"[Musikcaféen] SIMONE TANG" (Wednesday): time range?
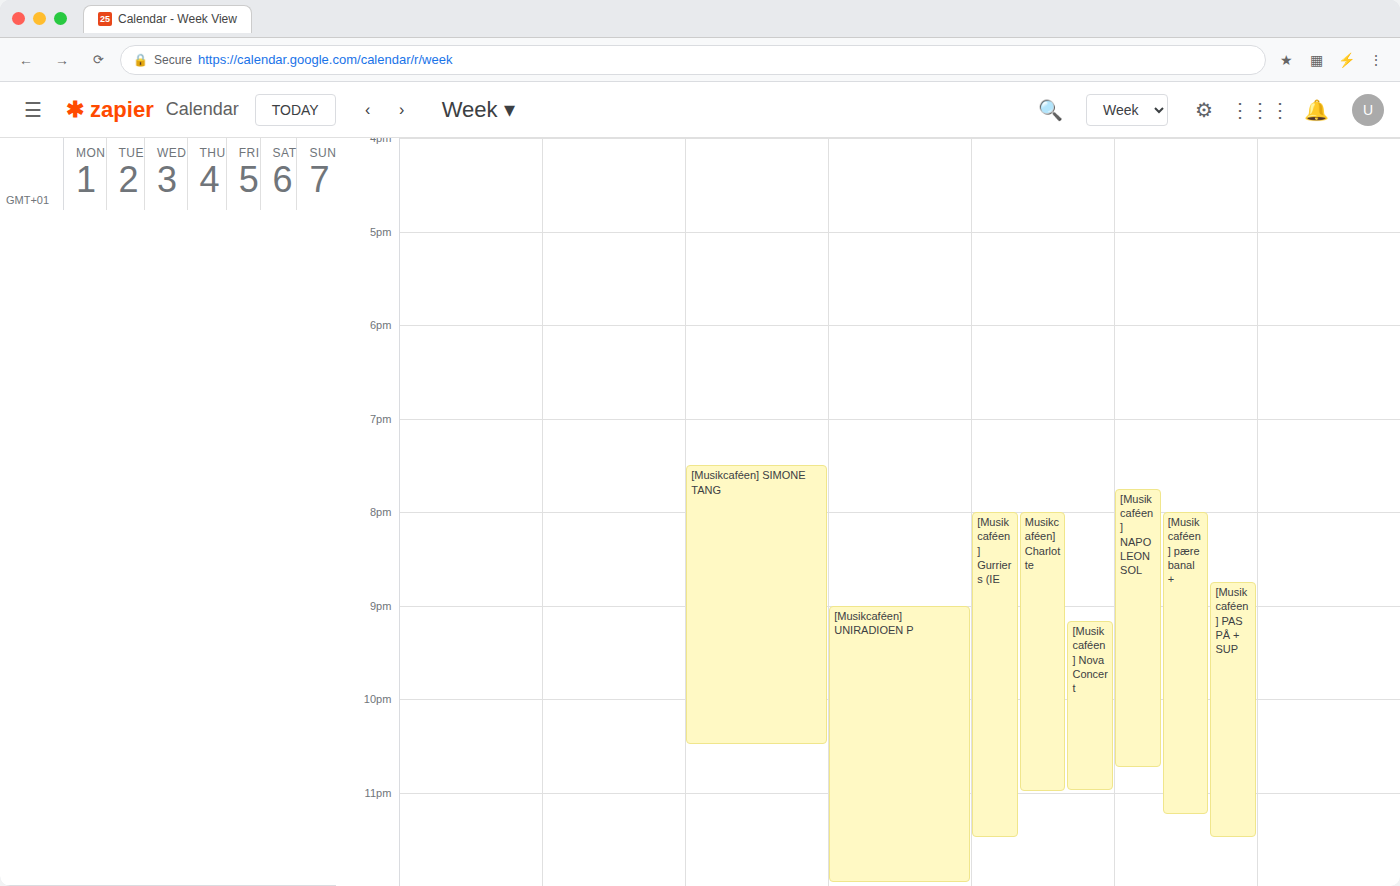
7:30 PM to 10:30 PM